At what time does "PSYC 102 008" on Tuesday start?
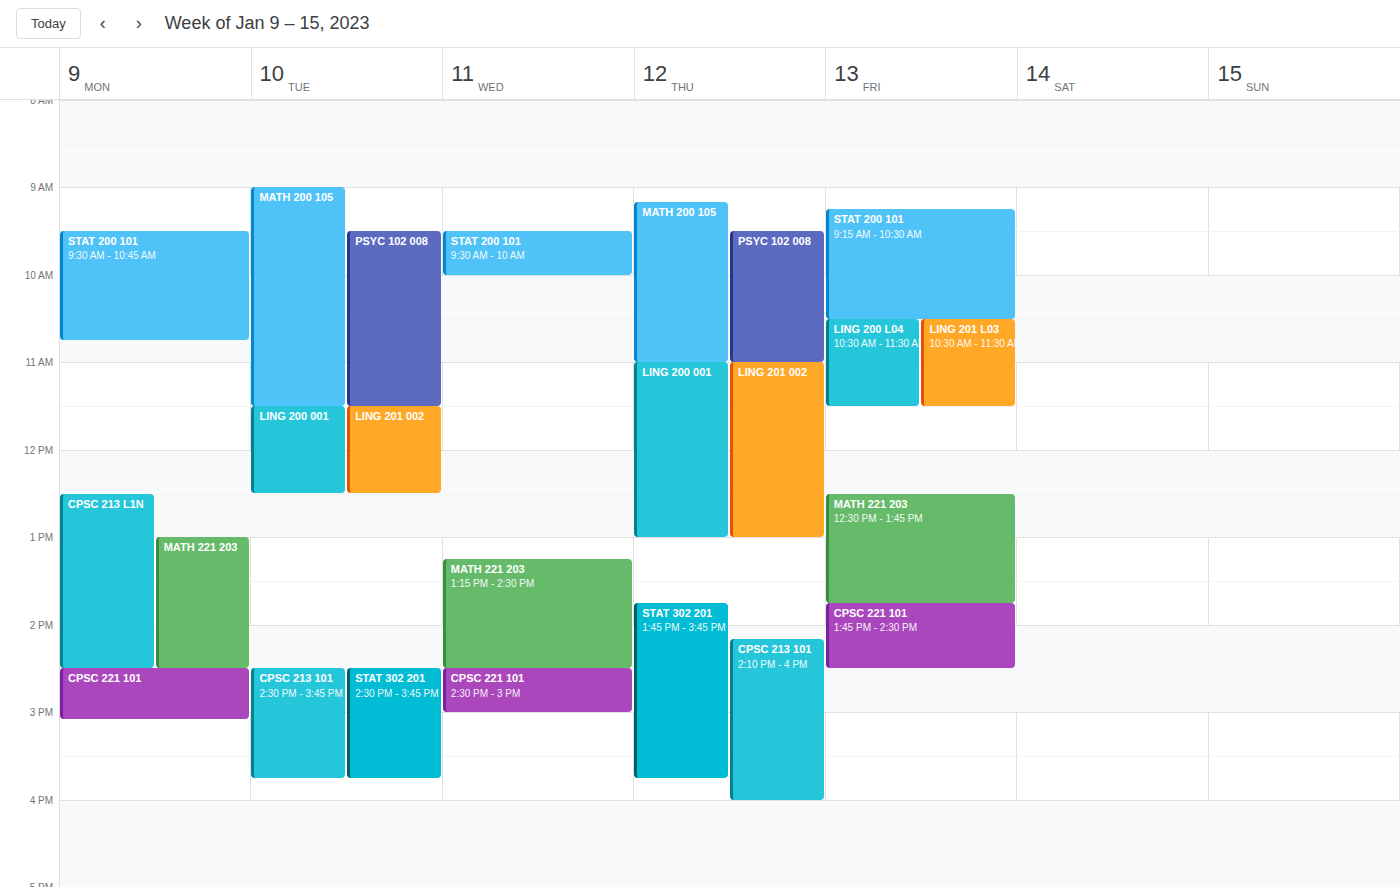
9:30 AM